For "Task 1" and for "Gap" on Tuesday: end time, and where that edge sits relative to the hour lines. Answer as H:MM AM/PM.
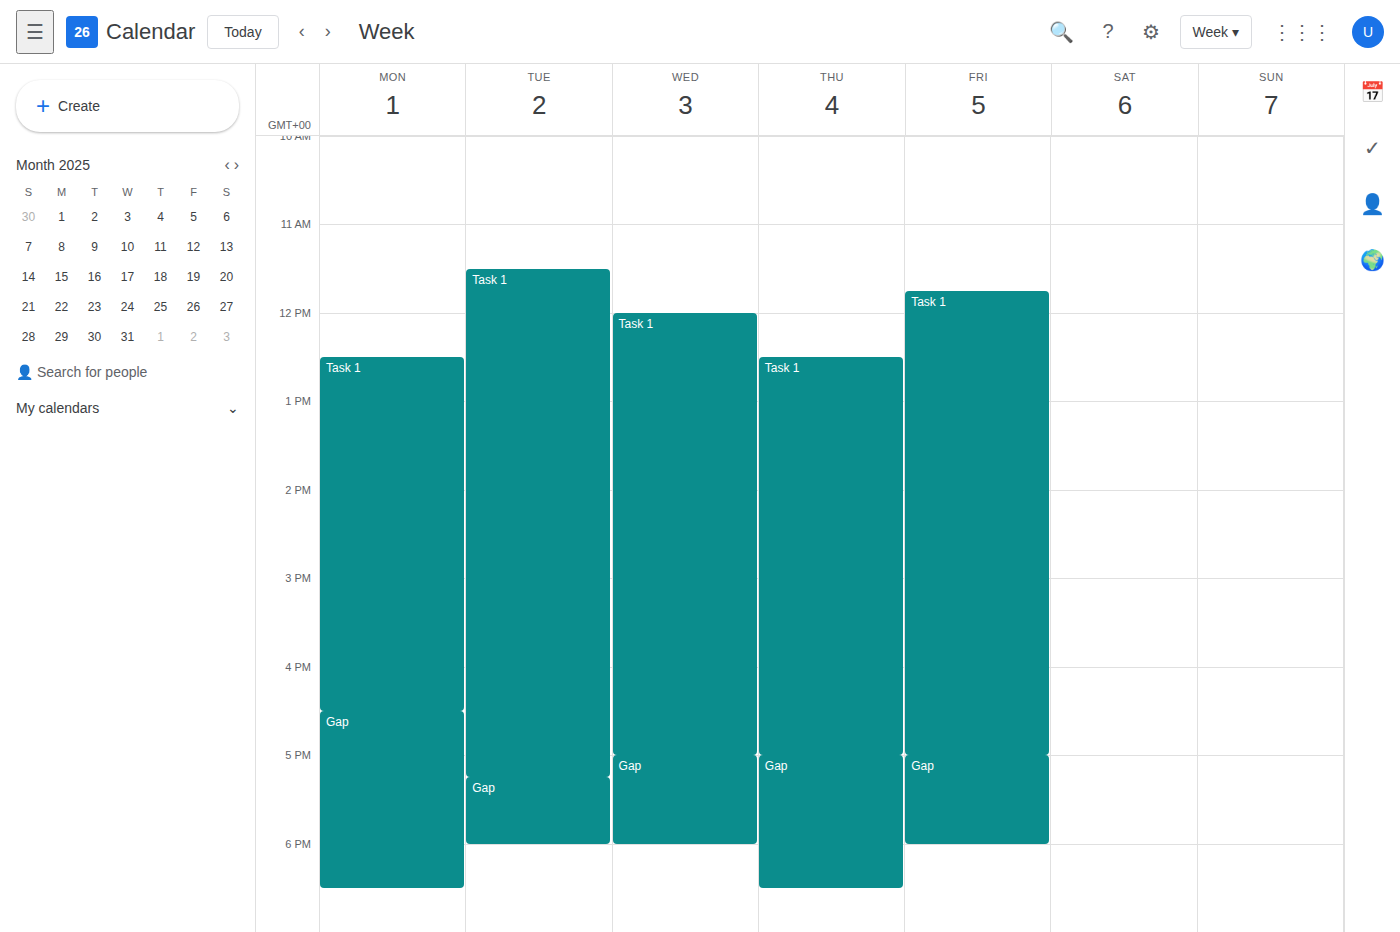
"Task 1": 5:15 PM, neither: a quarter of the way from the 5 PM line to the 6 PM line. "Gap": 6:00 PM, exactly on the 6 PM line.